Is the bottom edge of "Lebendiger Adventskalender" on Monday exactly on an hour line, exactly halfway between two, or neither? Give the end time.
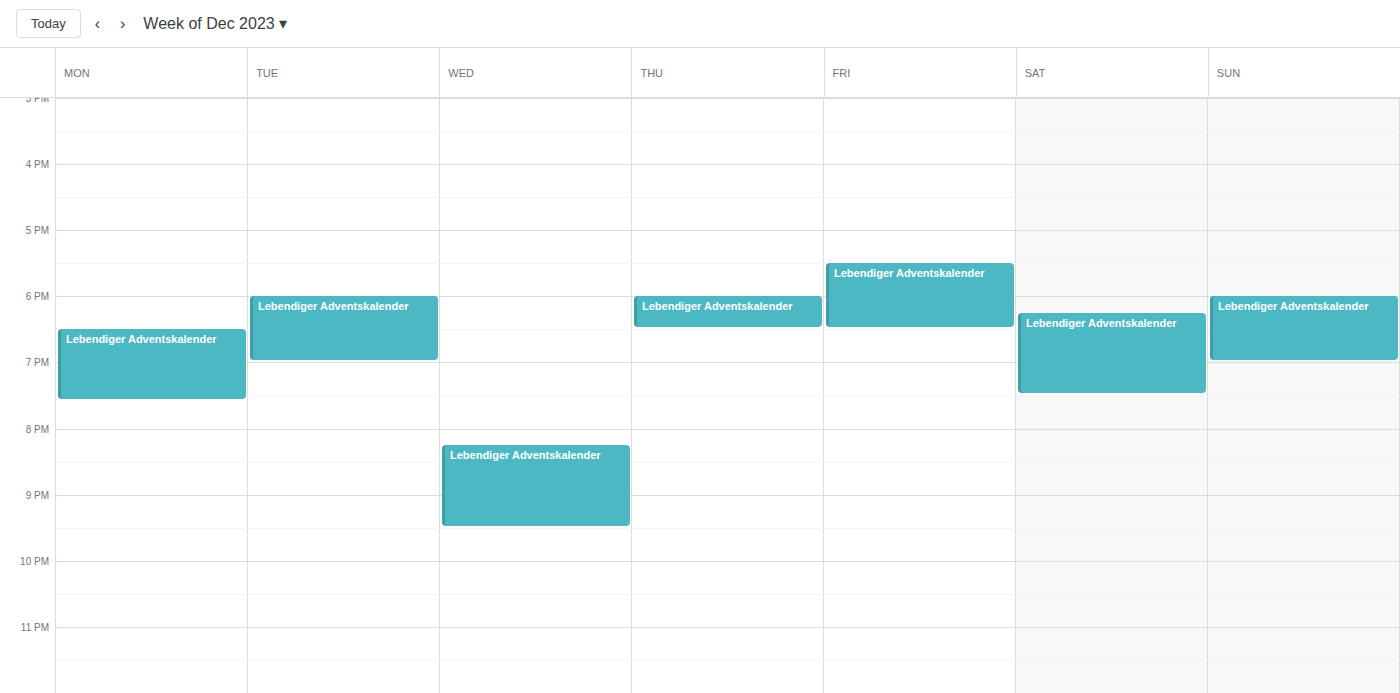
7:35 PM -- neither: 35 minutes below the 7 PM line and 25 minutes above the 8 PM line.